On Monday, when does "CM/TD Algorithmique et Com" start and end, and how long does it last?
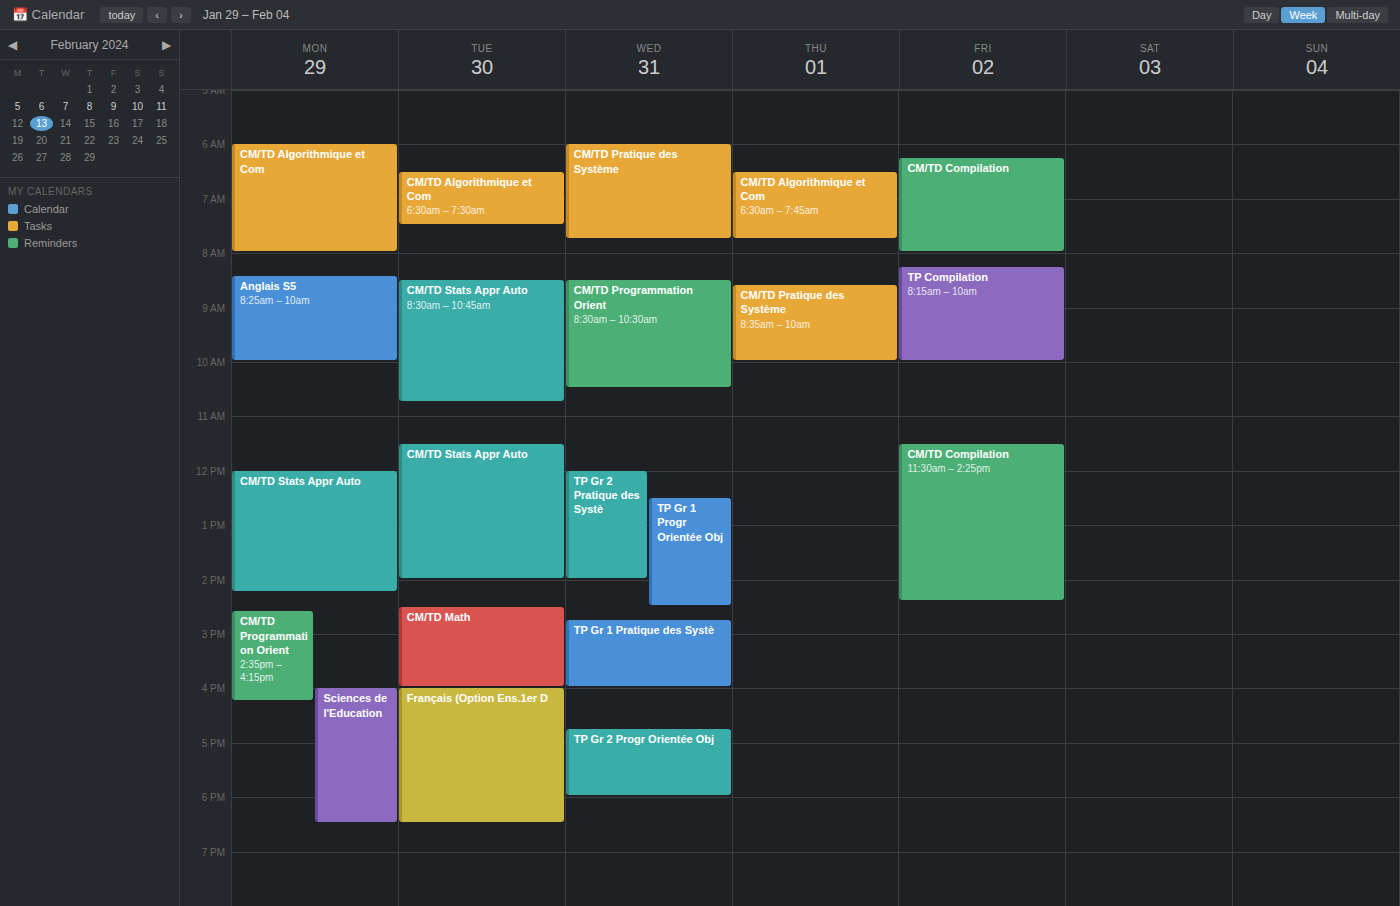
6:00 AM to 8:00 AM, 2 hours